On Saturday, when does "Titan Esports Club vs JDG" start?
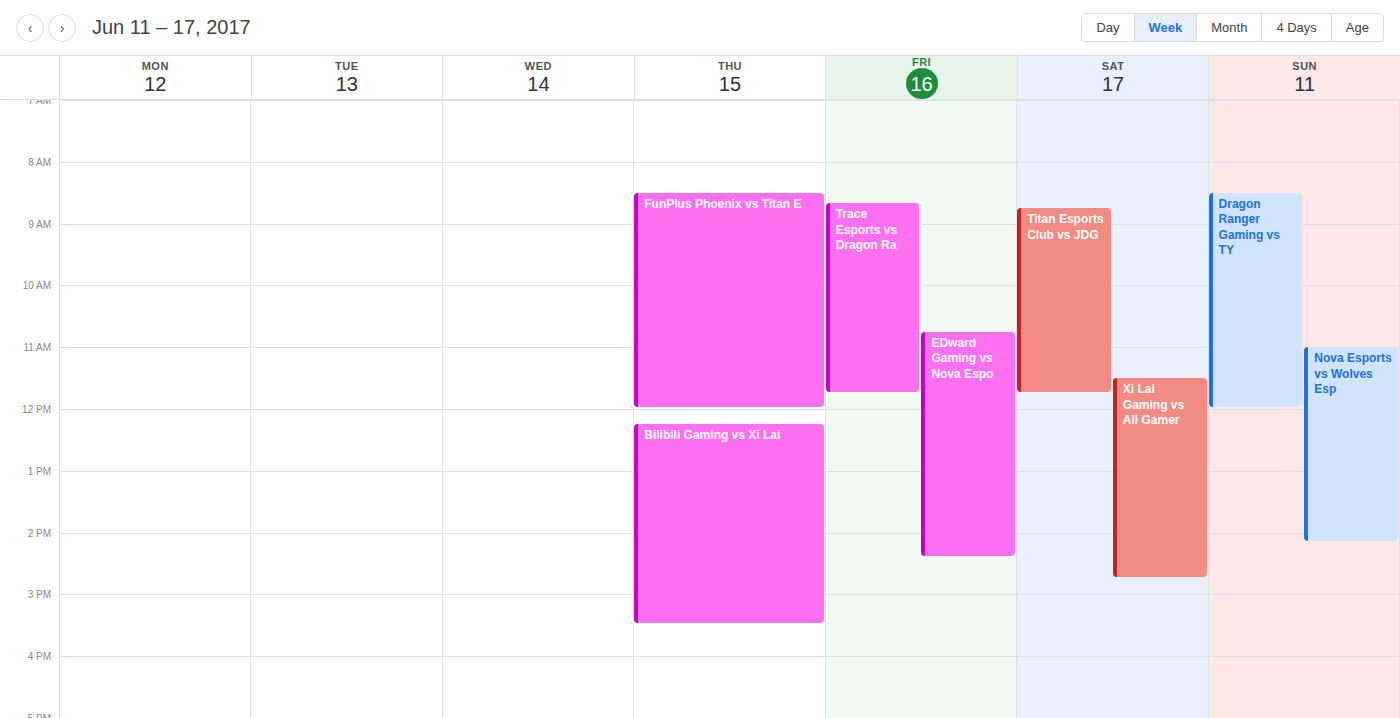
8:45 AM